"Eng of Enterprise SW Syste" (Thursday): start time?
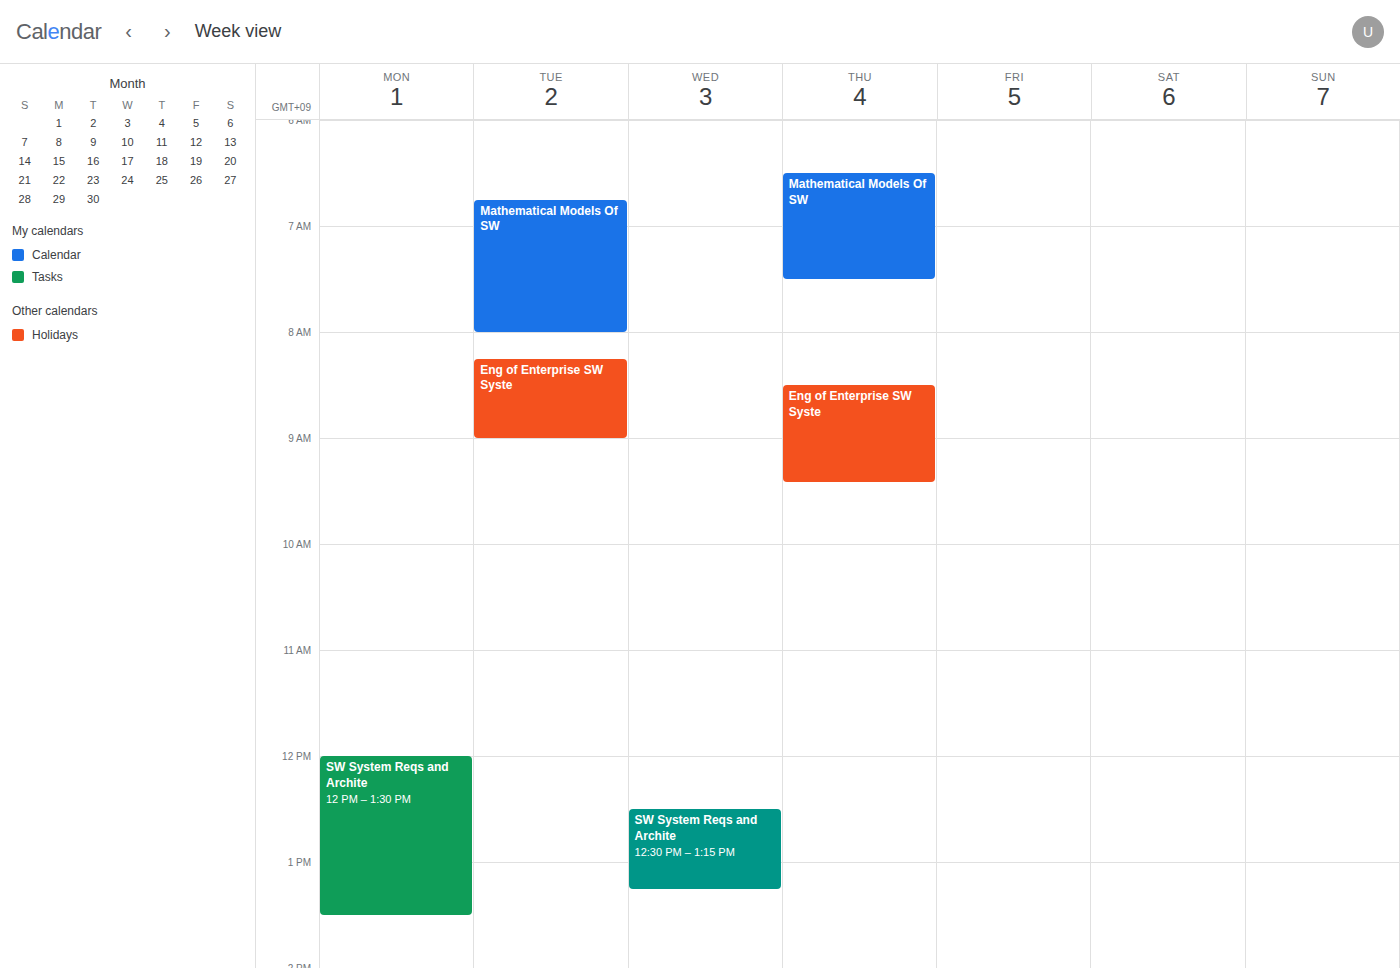
8:30 AM